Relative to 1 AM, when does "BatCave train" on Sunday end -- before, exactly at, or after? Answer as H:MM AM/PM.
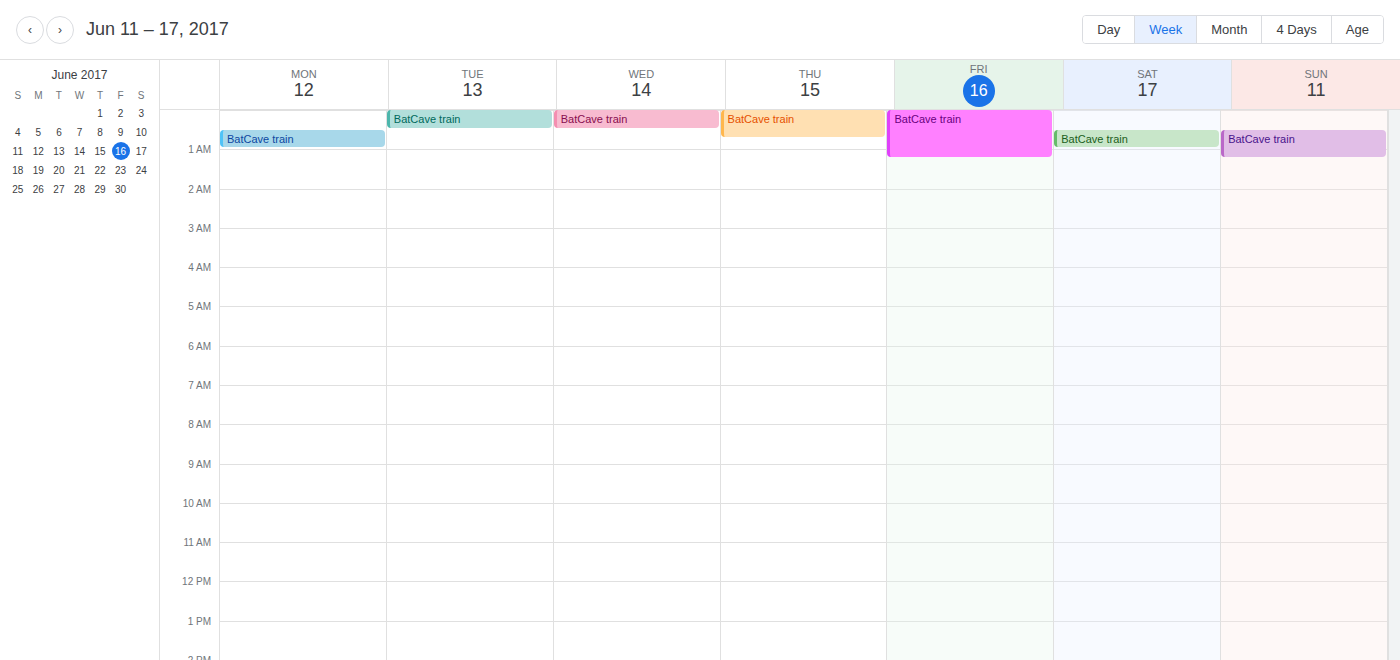
1:15 AM -- after 1 AM, 15 minutes below the 1 AM line.